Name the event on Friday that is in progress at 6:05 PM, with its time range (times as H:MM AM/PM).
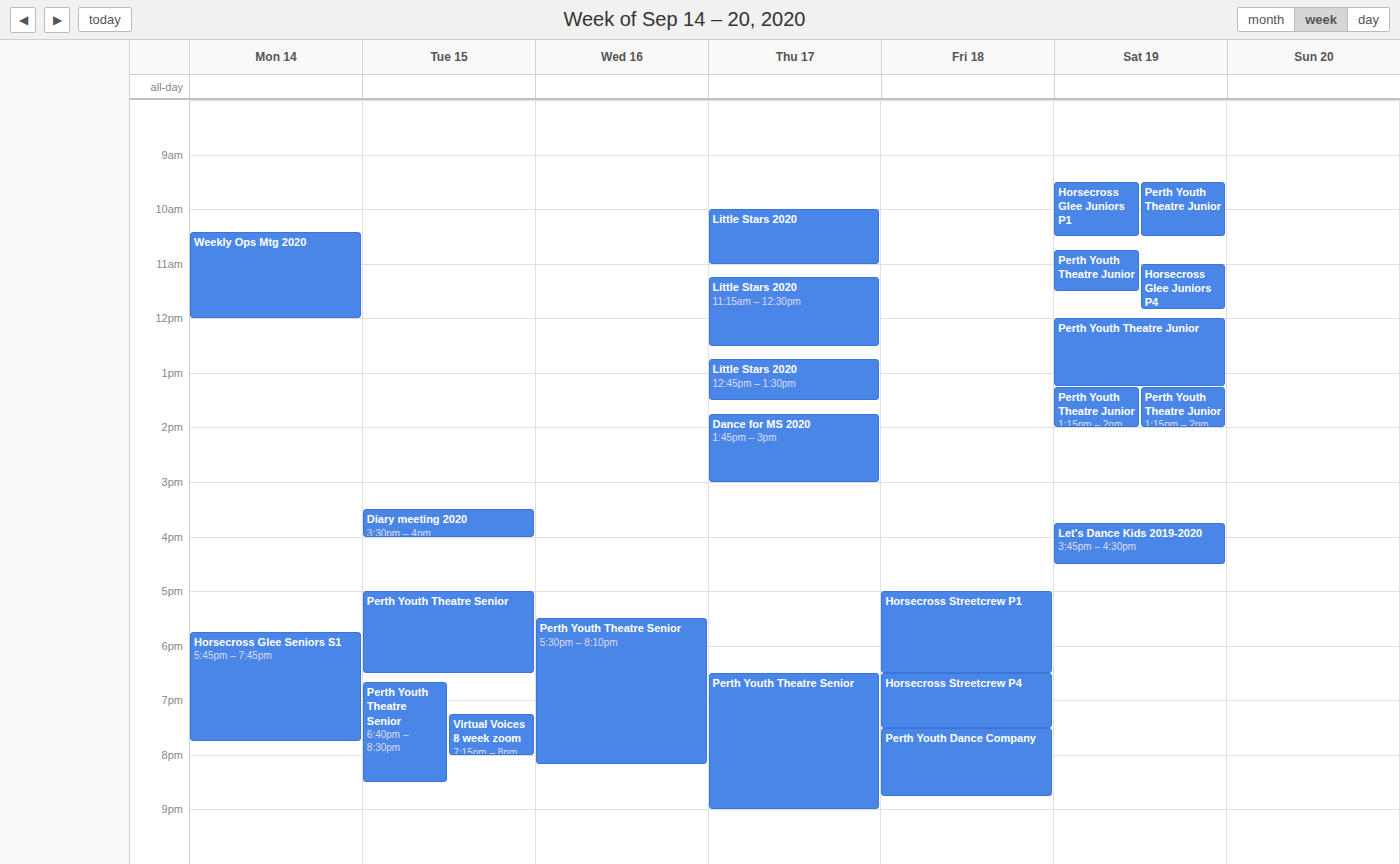
"Horsecross Streetcrew P1", 5:00 PM to 6:30 PM